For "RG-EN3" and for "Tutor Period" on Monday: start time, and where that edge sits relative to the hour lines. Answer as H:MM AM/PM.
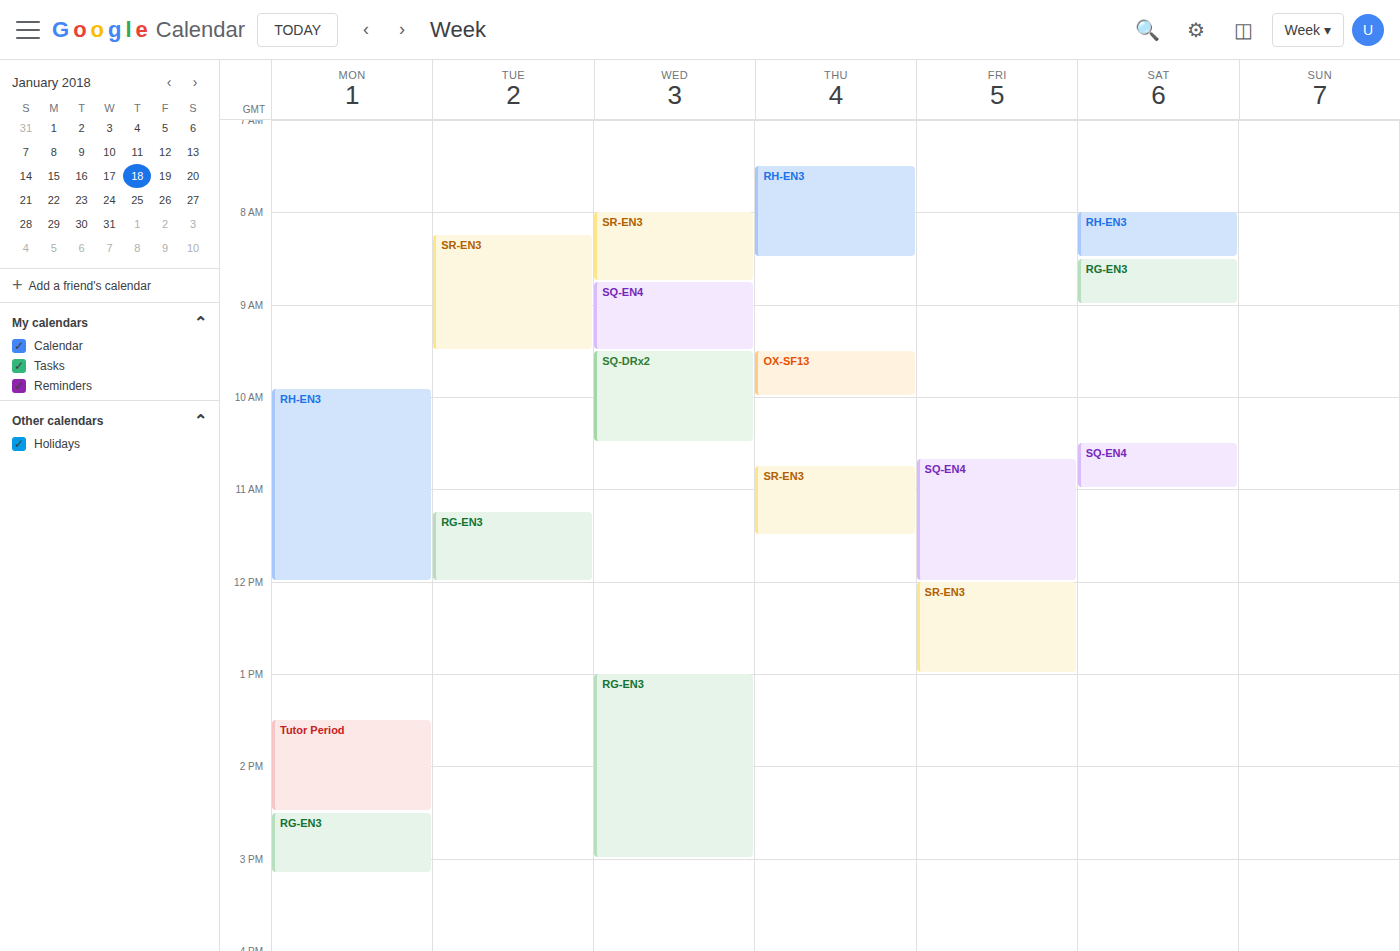
"RG-EN3": 2:30 PM, halfway between the 2 PM and 3 PM lines. "Tutor Period": 1:30 PM, halfway between the 1 PM and 2 PM lines.